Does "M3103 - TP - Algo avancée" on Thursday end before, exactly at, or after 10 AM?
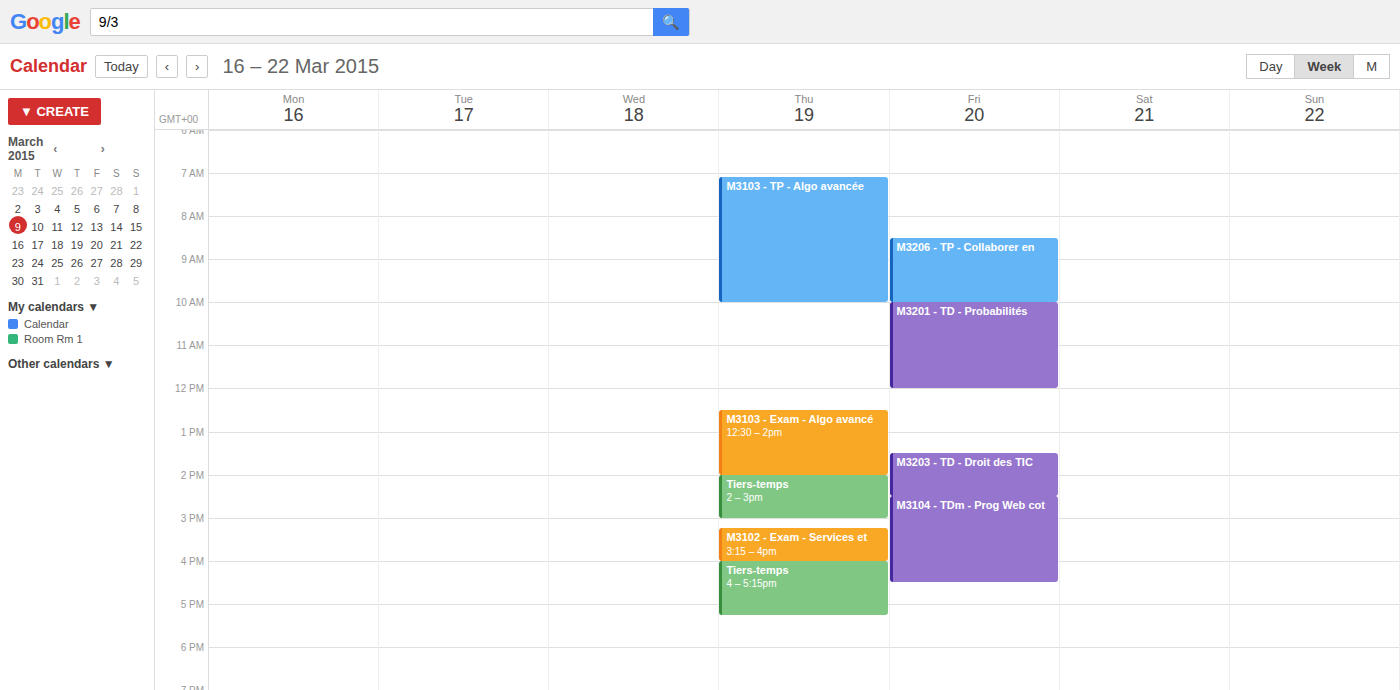
10:00 AM -- exactly at 10 AM, on the 10 AM line.